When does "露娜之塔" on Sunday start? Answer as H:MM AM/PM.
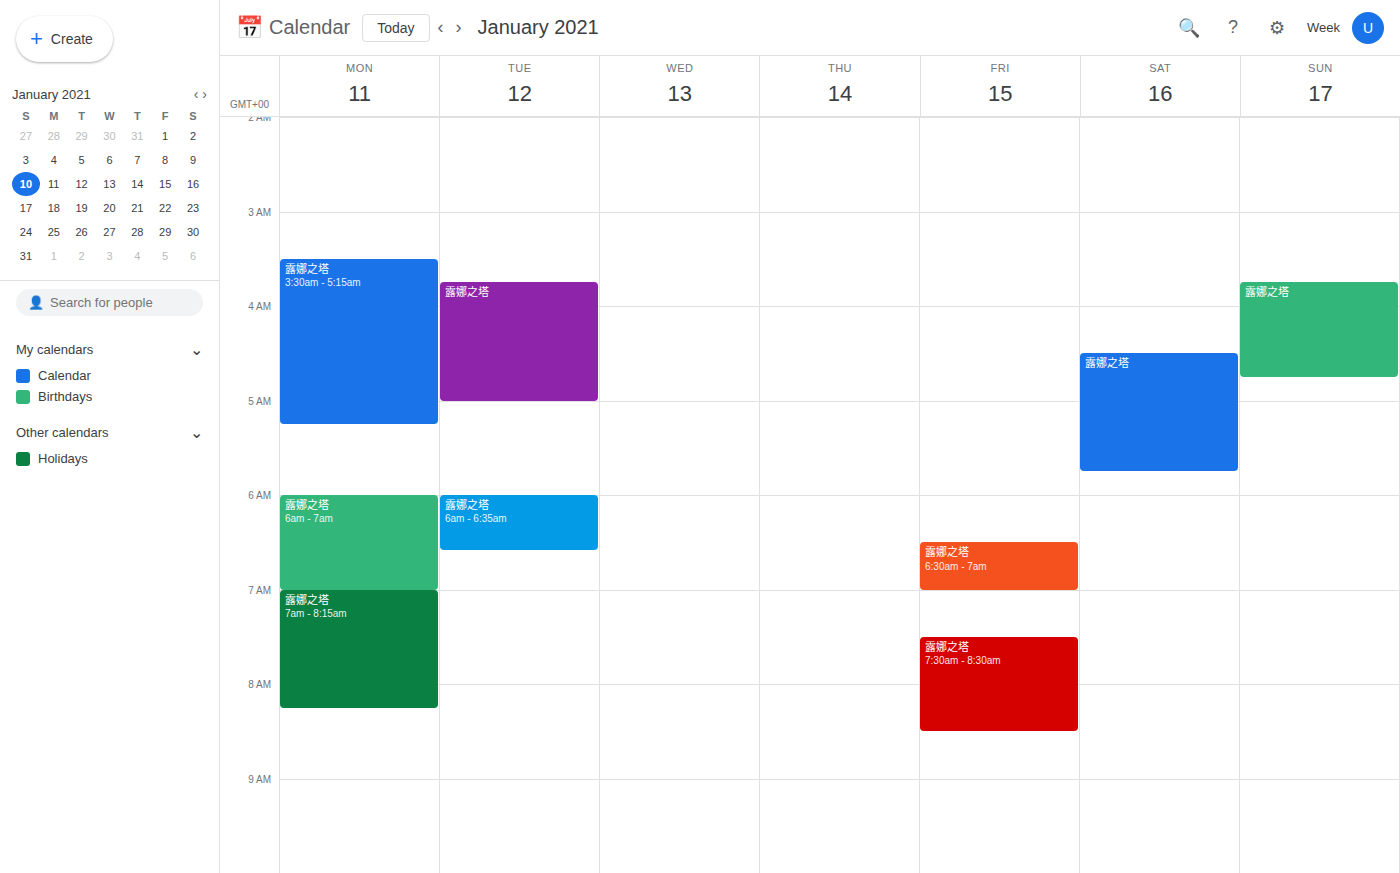
3:45 AM